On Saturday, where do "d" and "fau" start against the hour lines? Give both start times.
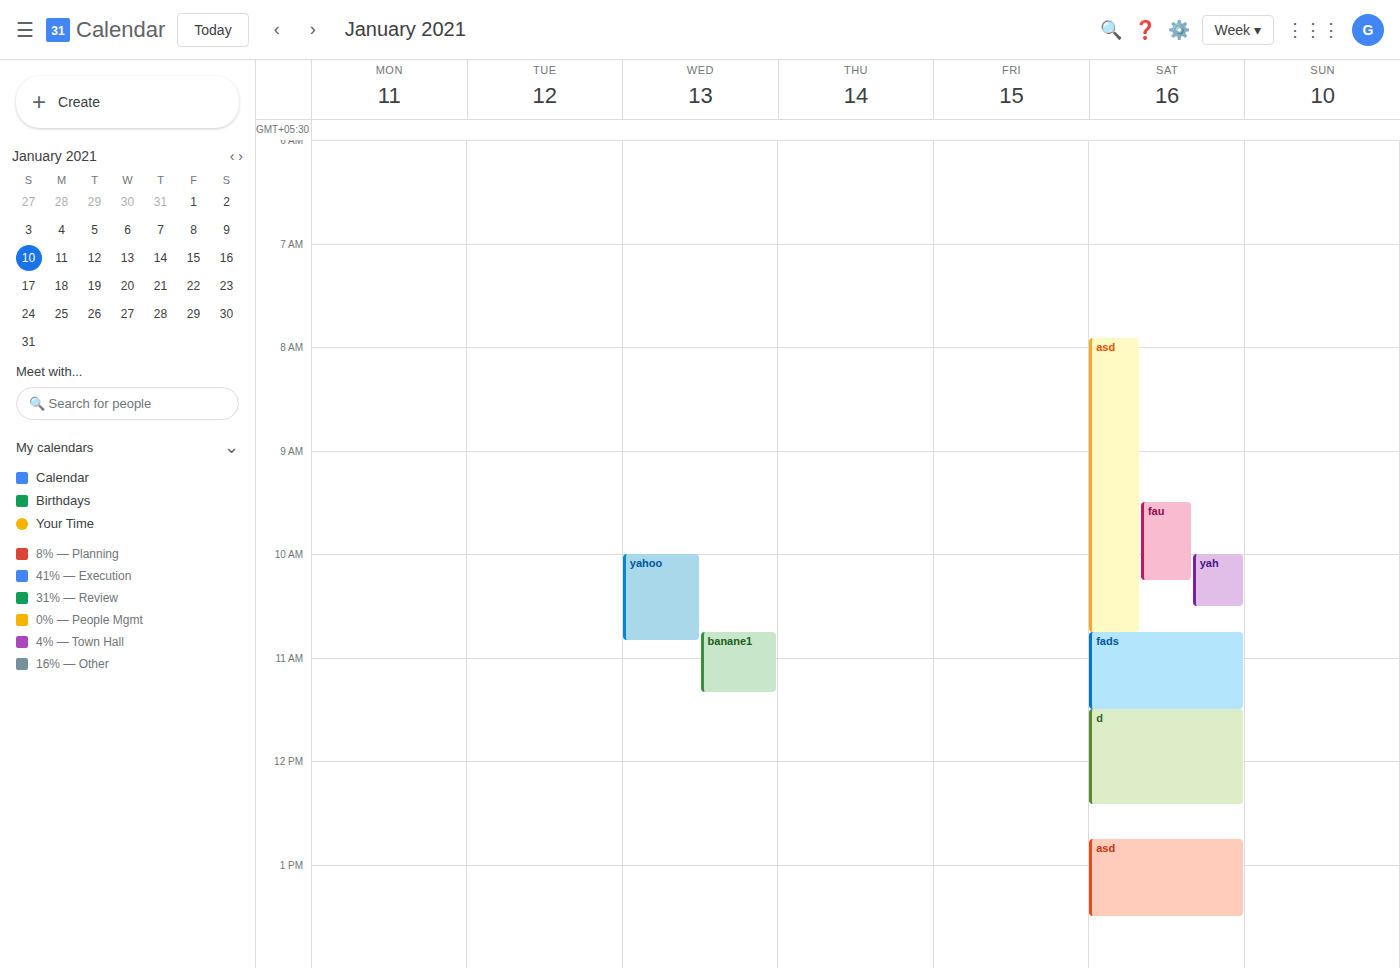
"d": 11:30 AM, halfway between the 11 AM and 12 PM lines. "fau": 9:30 AM, halfway between the 9 AM and 10 AM lines.